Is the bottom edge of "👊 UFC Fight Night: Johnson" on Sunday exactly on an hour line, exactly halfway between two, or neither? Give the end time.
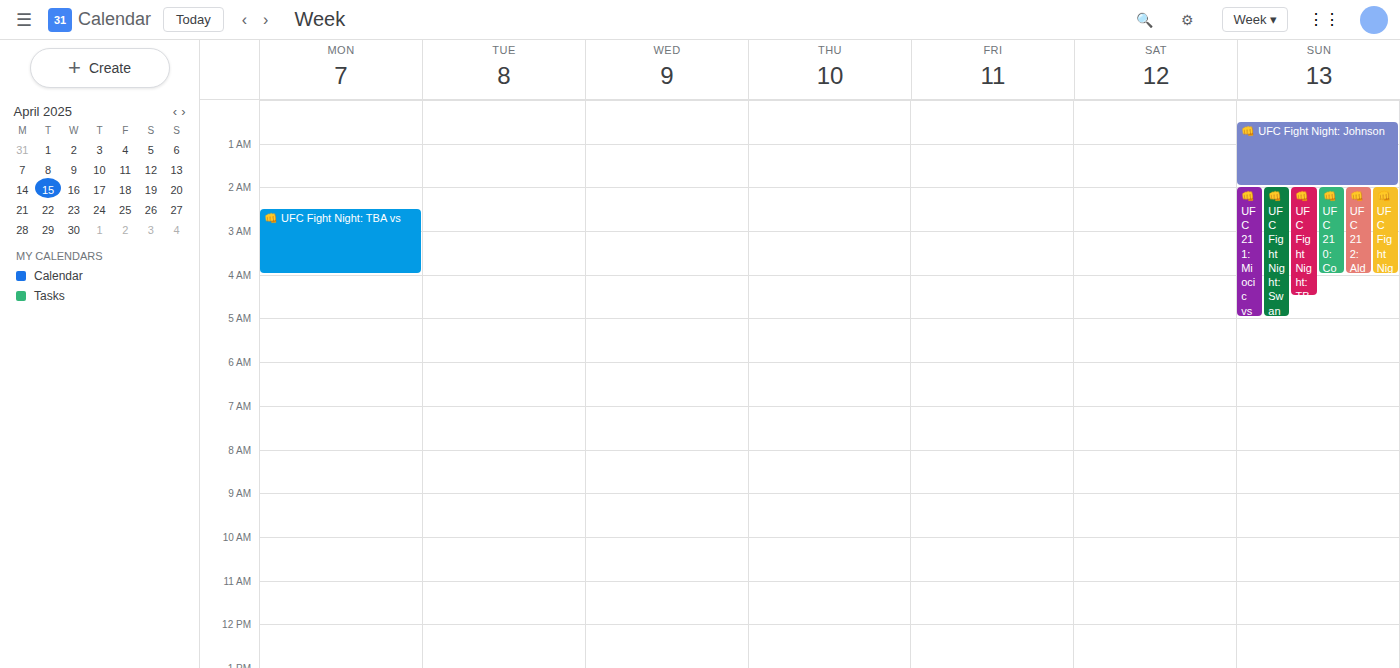
2:00 AM -- exactly on the 2 AM line.